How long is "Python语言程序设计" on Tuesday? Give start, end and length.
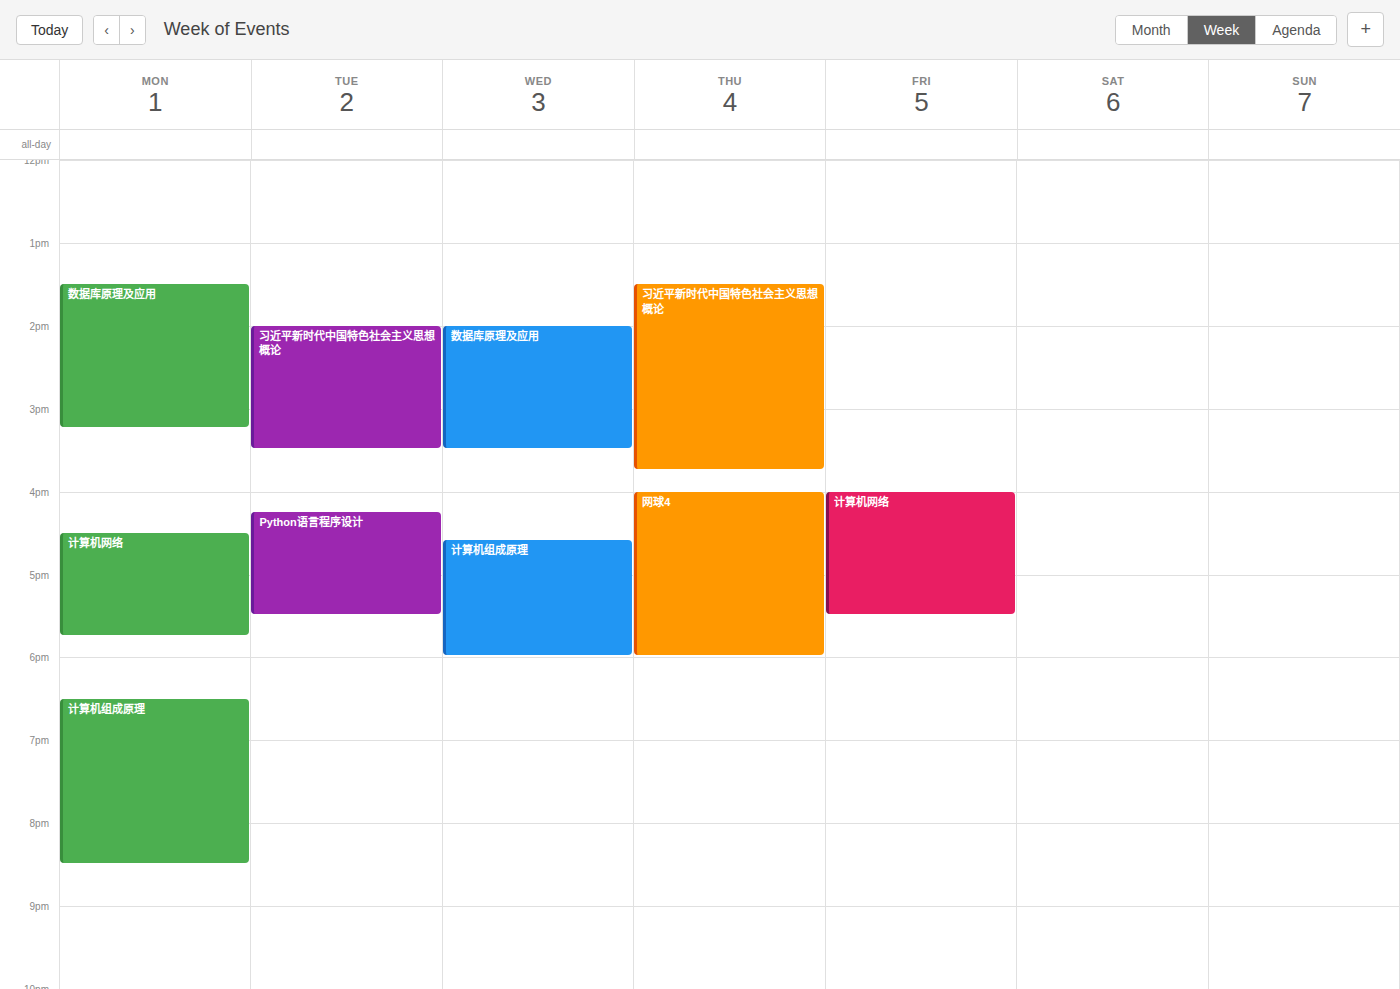
4:15 PM to 5:30 PM, 1 hour 15 minutes